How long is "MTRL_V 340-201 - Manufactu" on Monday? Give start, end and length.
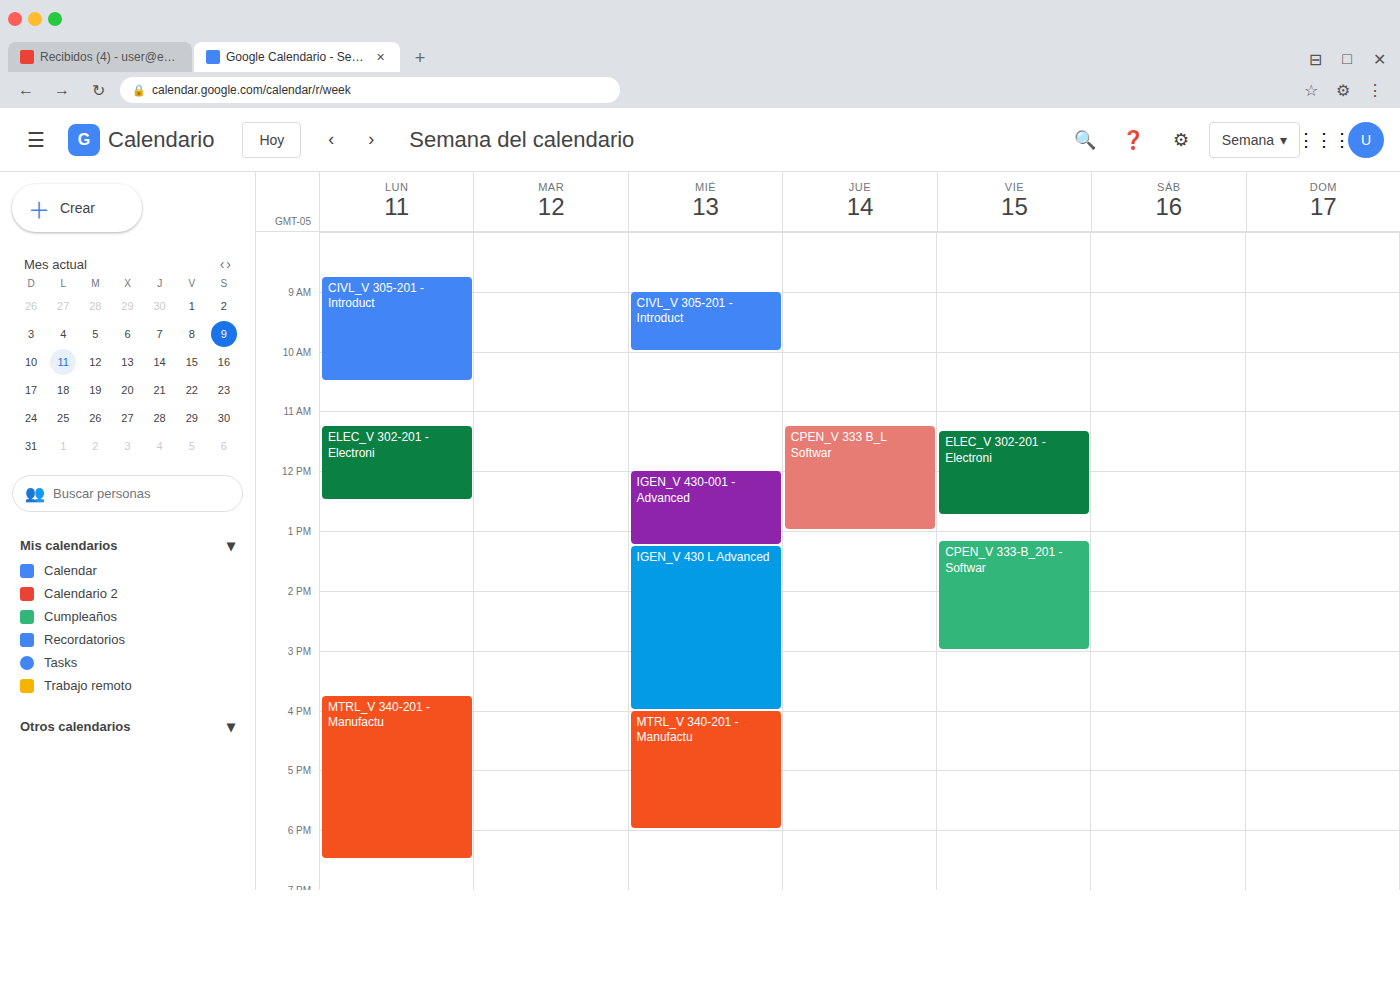
3:45 PM to 6:30 PM, 2 hours 45 minutes